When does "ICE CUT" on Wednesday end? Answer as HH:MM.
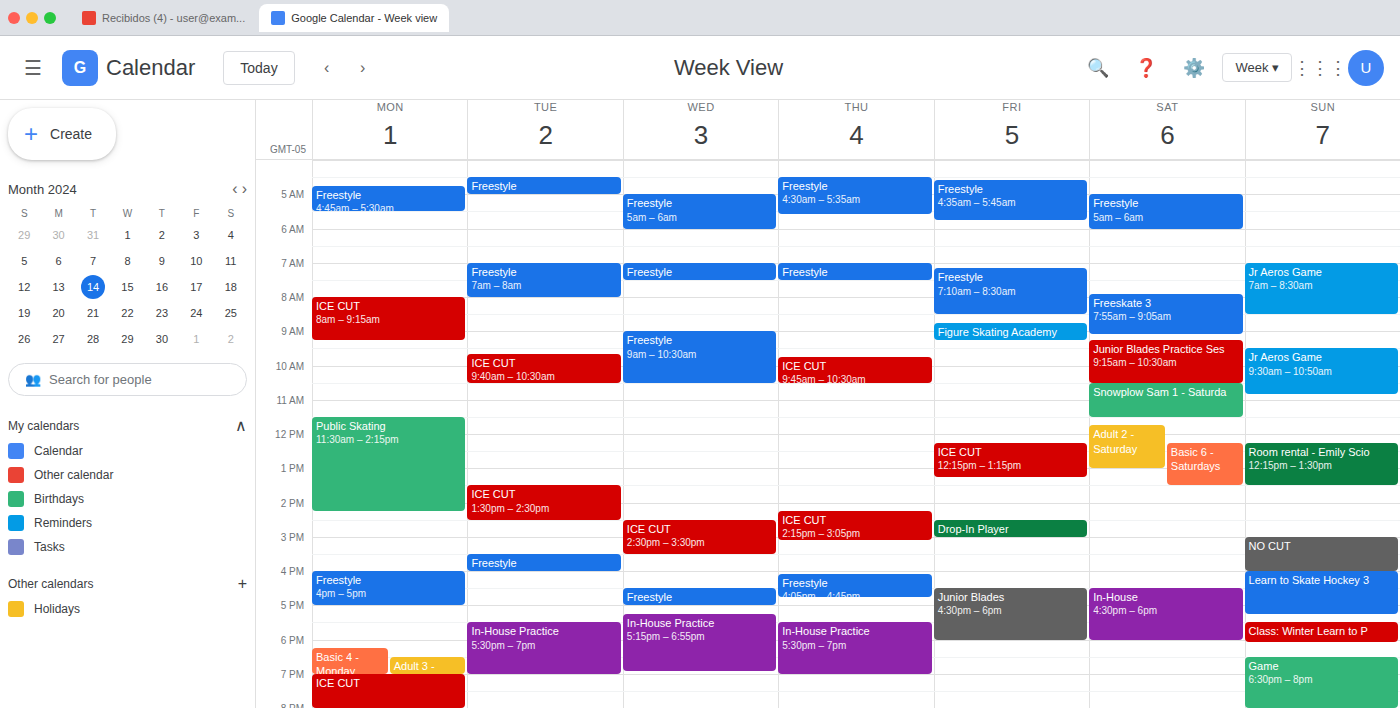
15:30